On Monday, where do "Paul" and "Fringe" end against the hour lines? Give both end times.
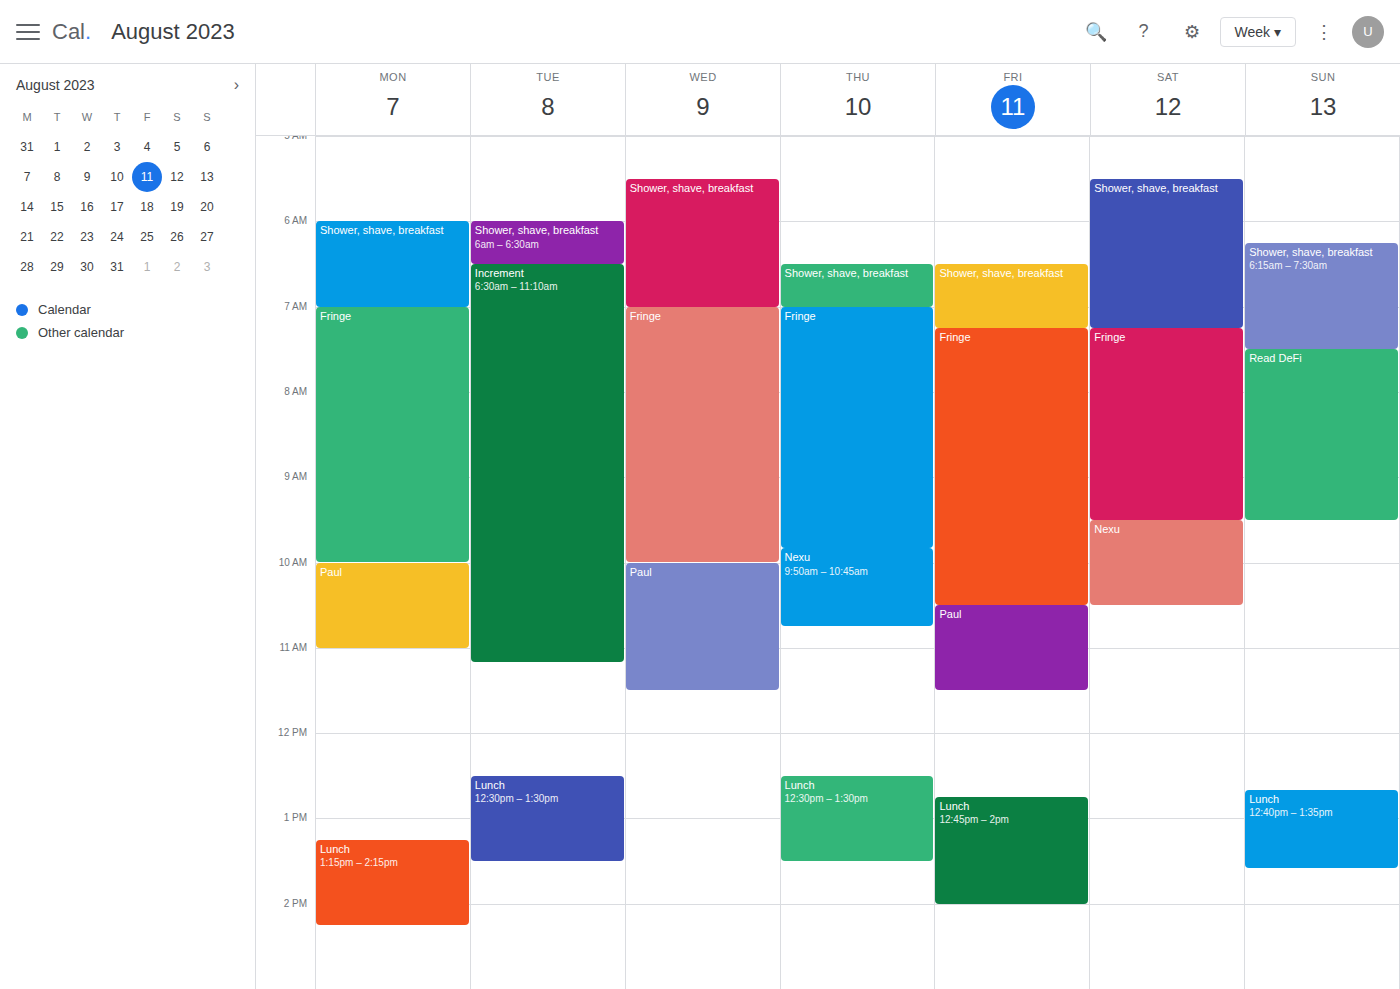
"Paul": 11:00 AM, exactly on the 11 AM line. "Fringe": 10:00 AM, exactly on the 10 AM line.